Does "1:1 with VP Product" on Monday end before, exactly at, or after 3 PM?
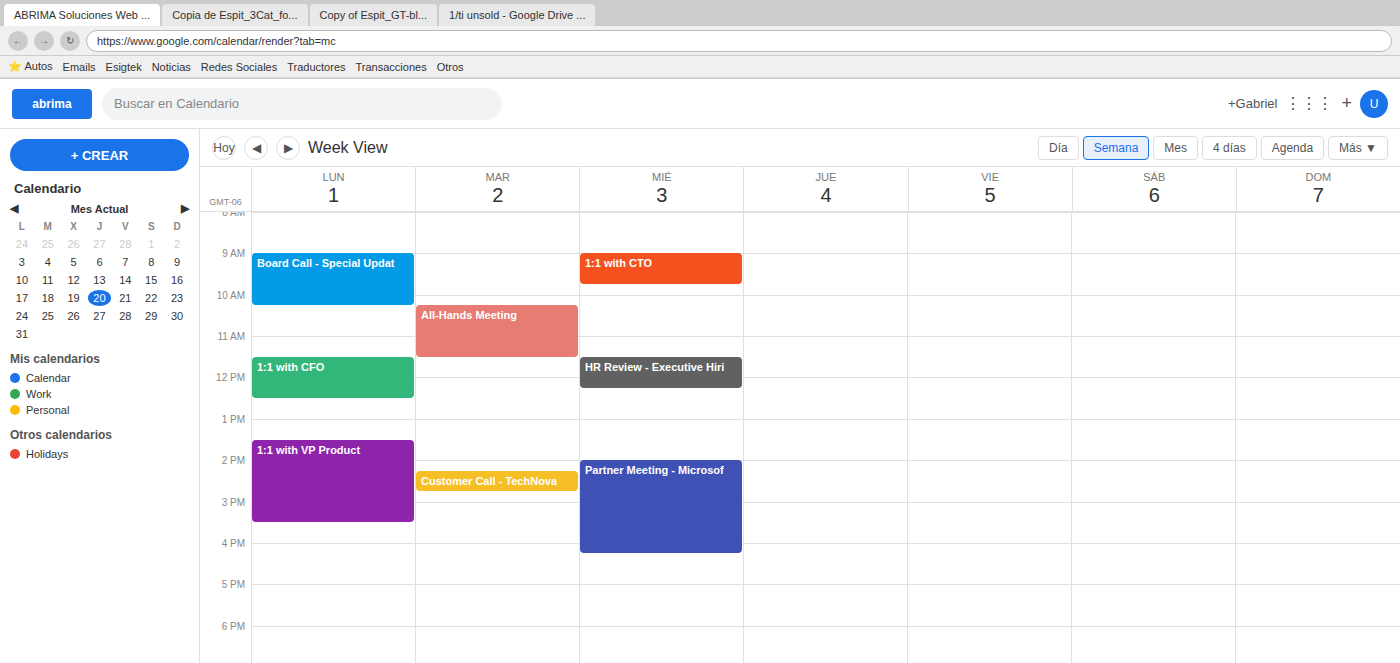
3:30 PM -- after 3 PM, 30 minutes below the 3 PM line.